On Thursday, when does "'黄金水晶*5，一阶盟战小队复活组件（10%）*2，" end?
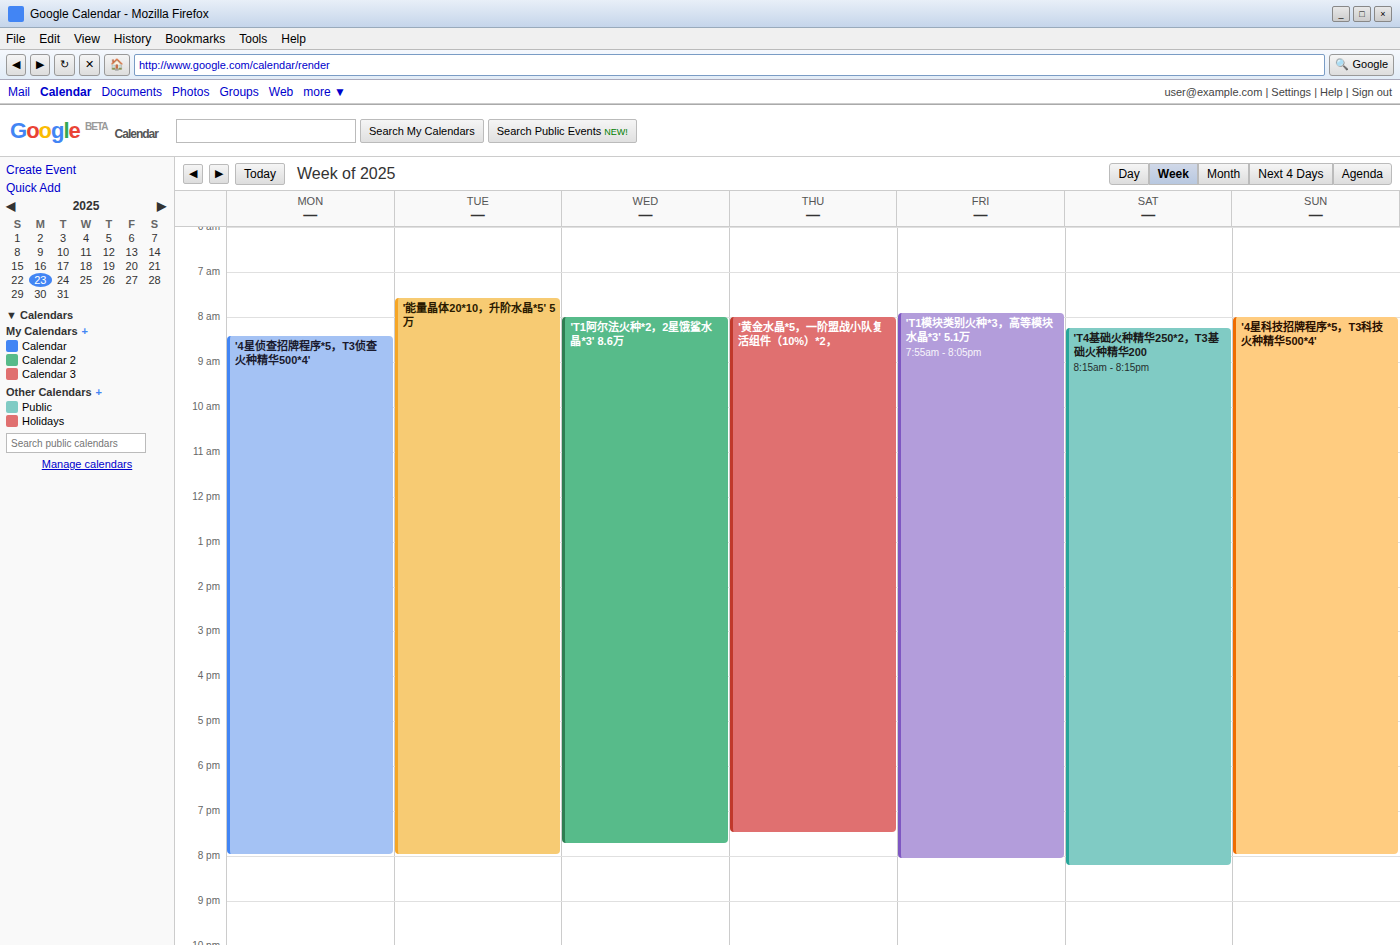
19:30